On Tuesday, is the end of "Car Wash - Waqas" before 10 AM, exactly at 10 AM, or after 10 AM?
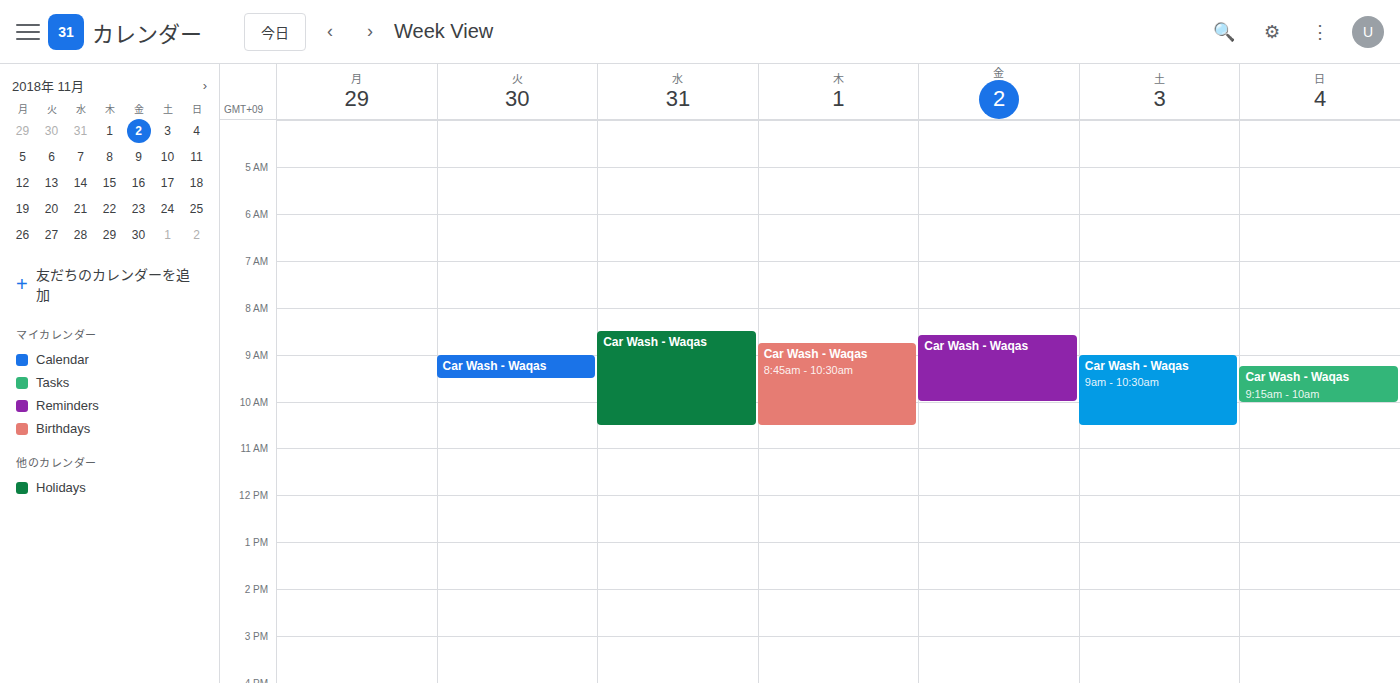
9:30 AM -- before 10 AM, 30 minutes above the 10 AM line.